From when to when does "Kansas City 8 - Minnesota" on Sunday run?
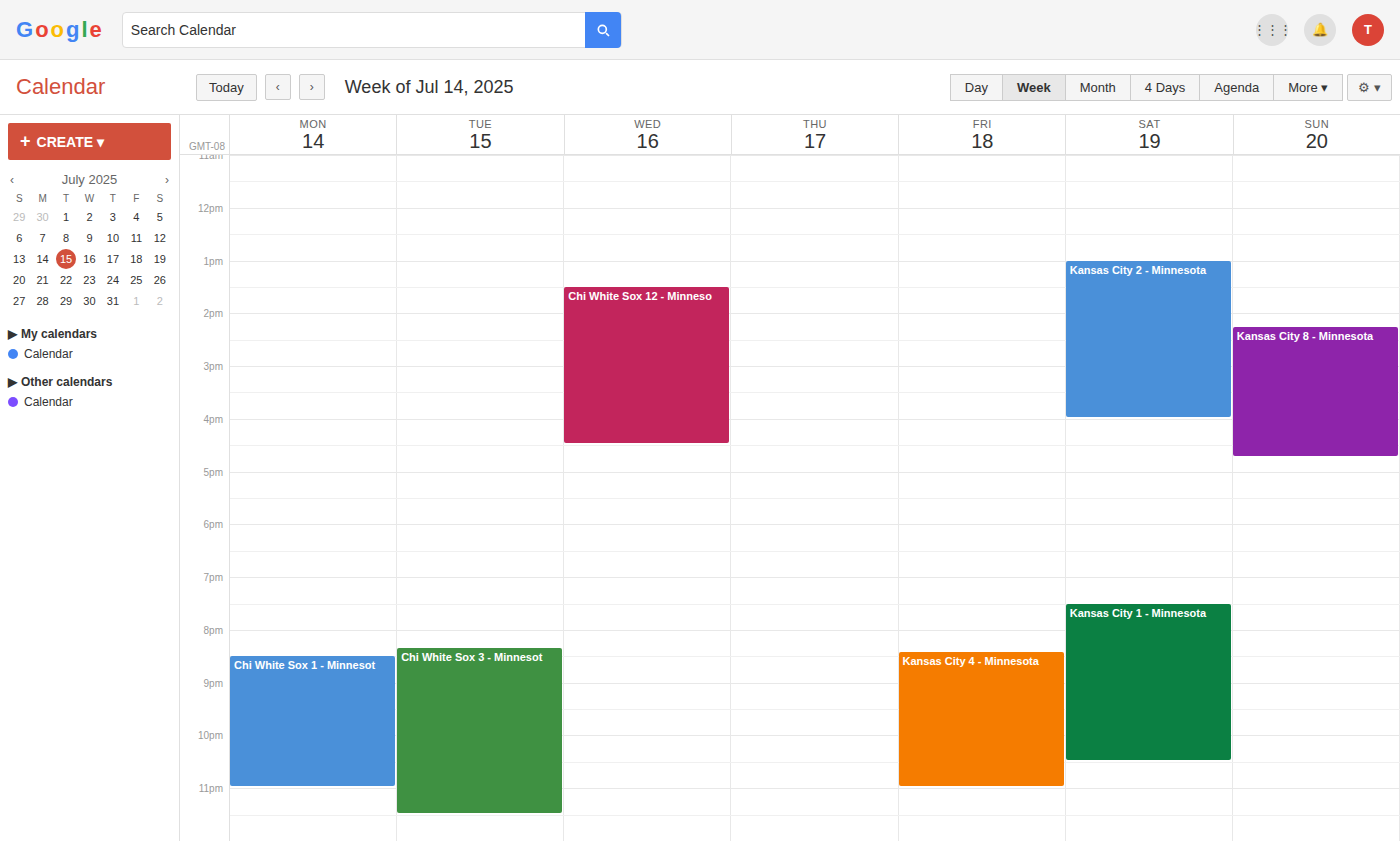
14:15 to 16:45